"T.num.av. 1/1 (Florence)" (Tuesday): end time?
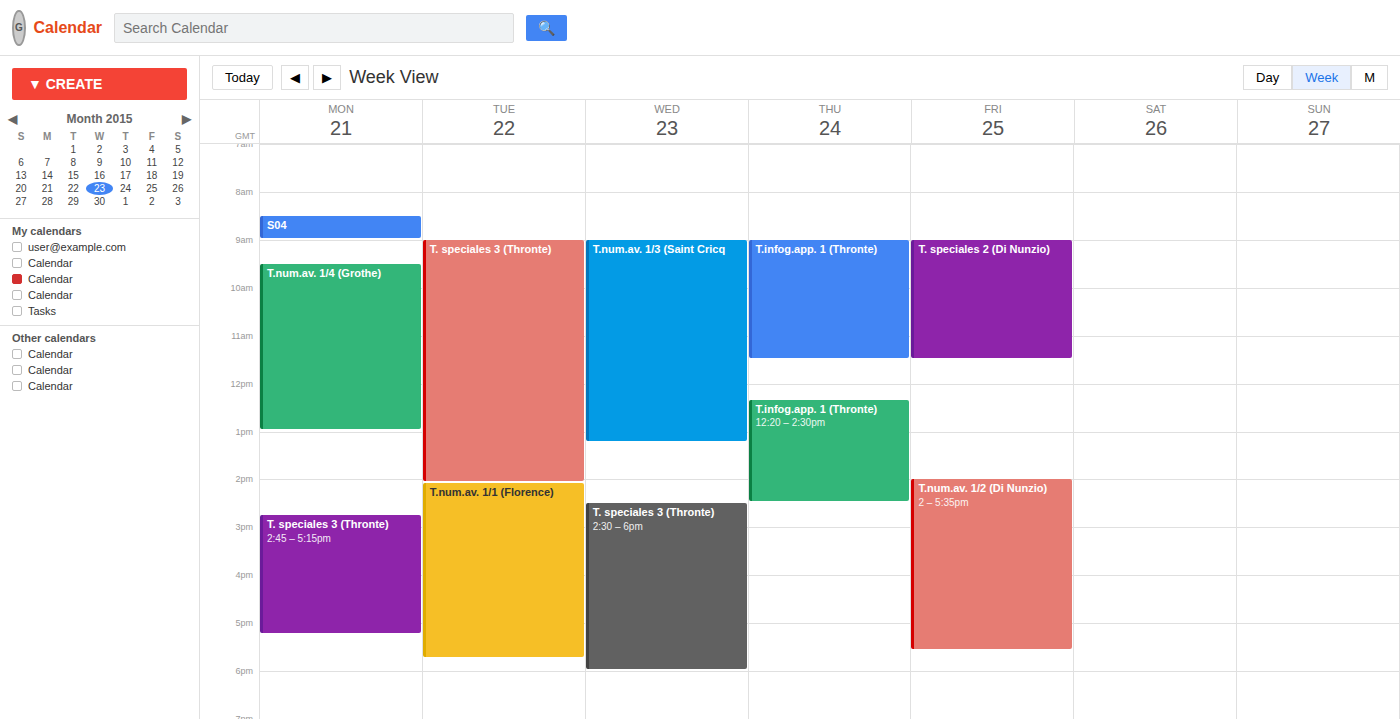
17:45